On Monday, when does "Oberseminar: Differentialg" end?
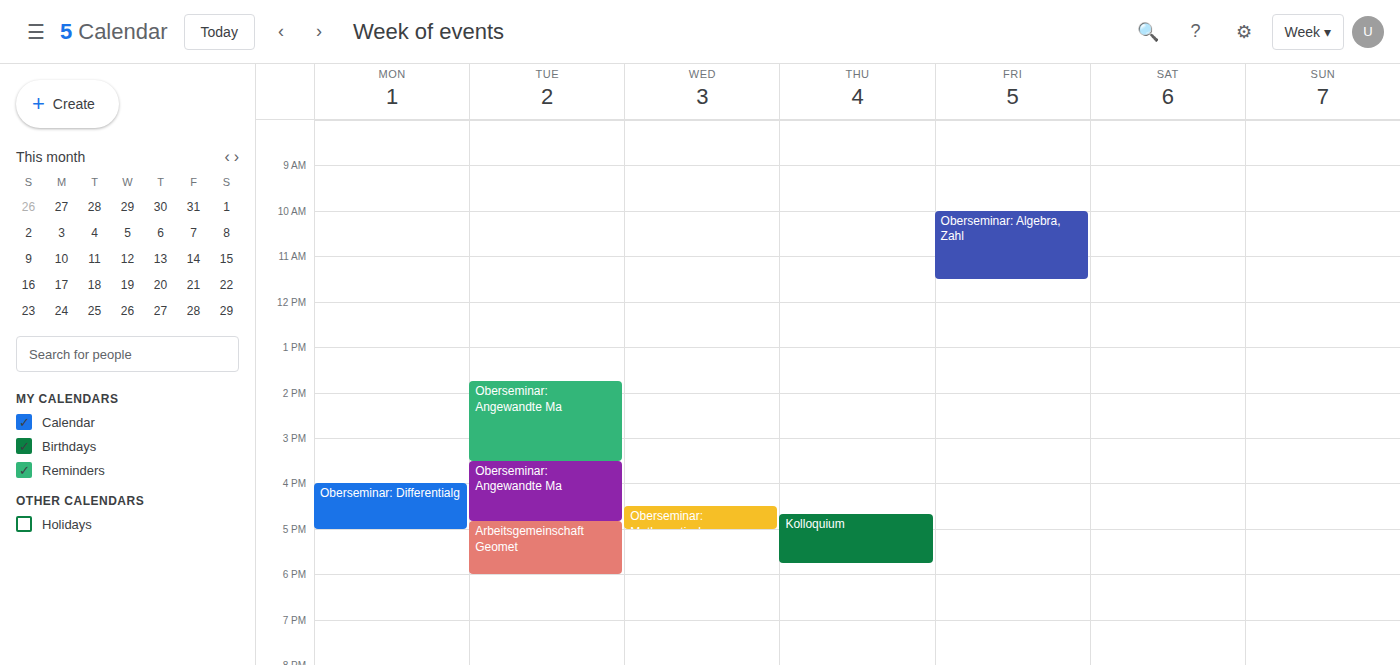
5:00 PM